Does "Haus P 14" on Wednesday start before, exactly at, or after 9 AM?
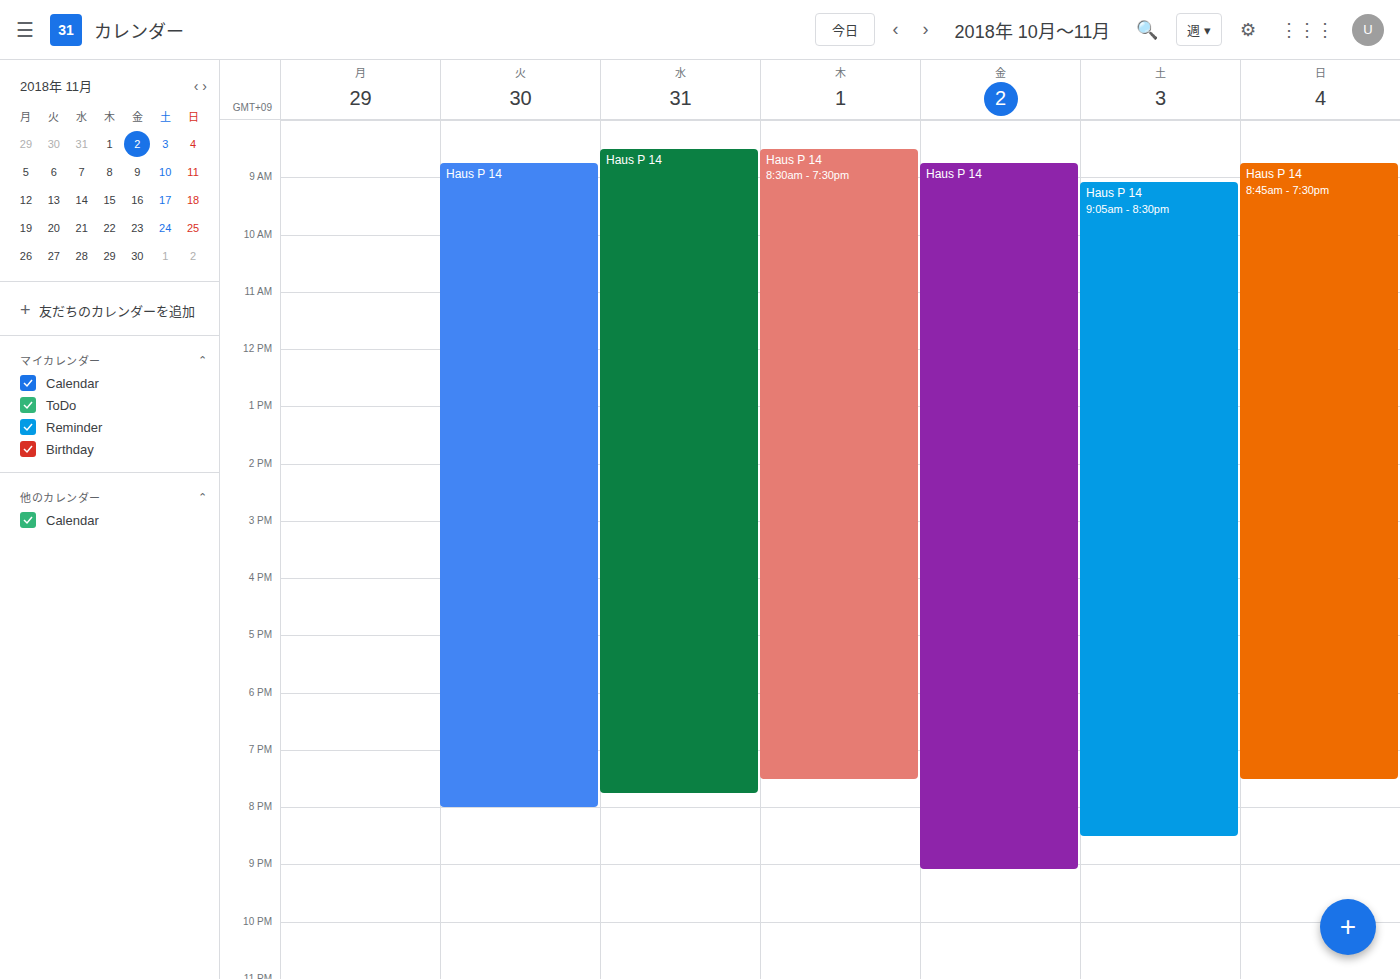
8:30 AM -- before 9 AM, 30 minutes above the 9 AM line.